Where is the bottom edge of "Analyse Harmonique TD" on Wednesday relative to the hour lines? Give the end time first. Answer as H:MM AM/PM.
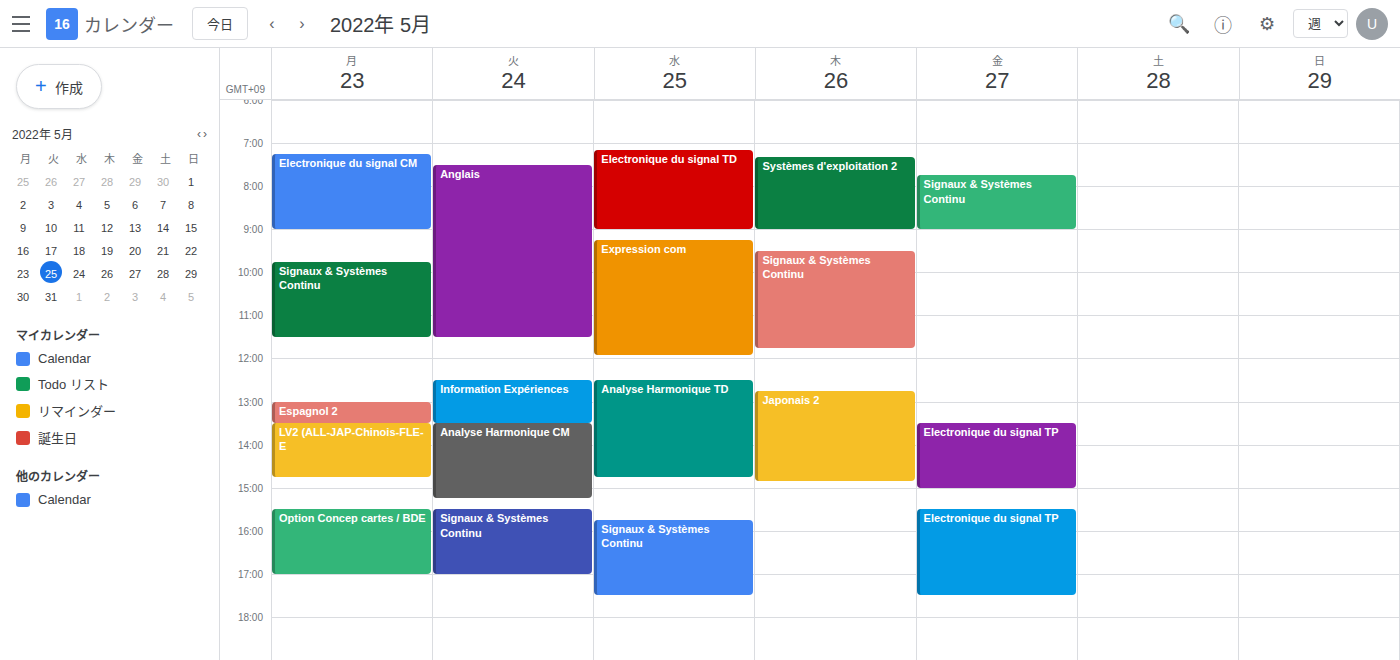
2:45 PM -- neither: three quarters of the way from the 2 PM line to the 3 PM line.